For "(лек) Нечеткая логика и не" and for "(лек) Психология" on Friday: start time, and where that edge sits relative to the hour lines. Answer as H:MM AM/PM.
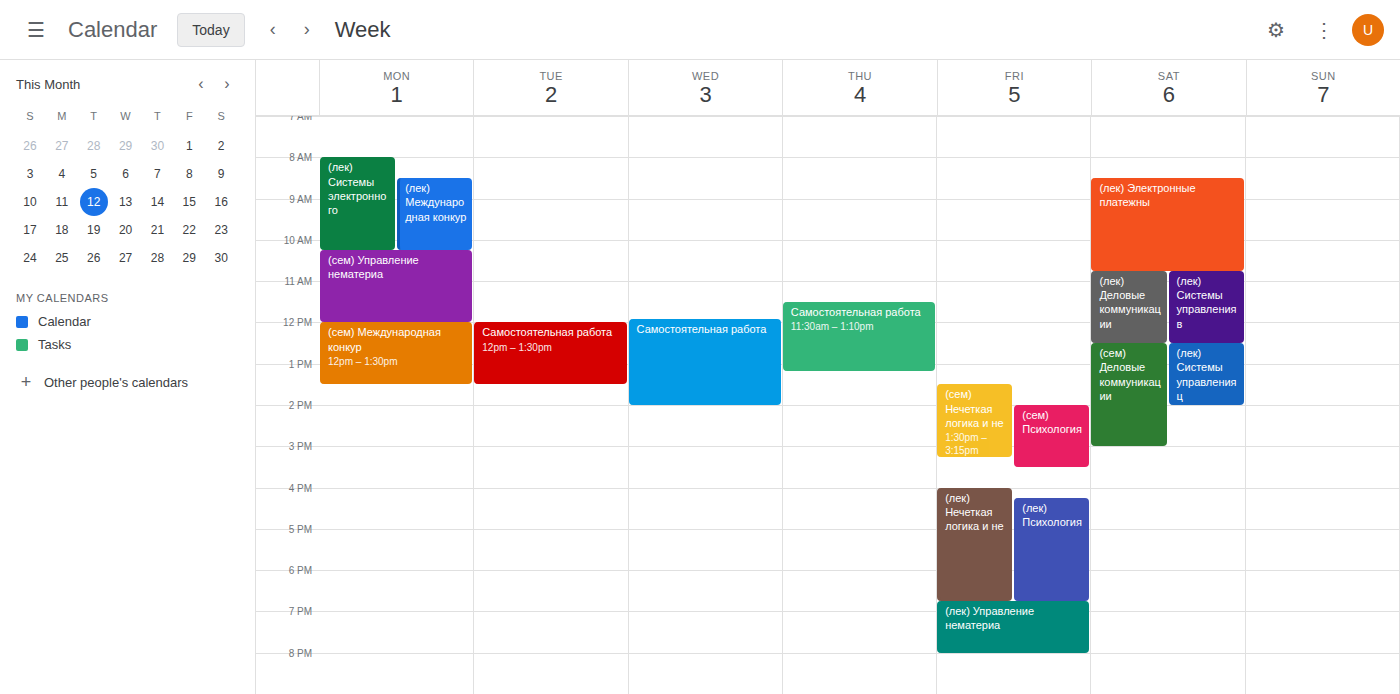
"(лек) Нечеткая логика и не": 4:00 PM, exactly on the 4 PM line. "(лек) Психология": 4:15 PM, neither: a quarter of the way from the 4 PM line to the 5 PM line.